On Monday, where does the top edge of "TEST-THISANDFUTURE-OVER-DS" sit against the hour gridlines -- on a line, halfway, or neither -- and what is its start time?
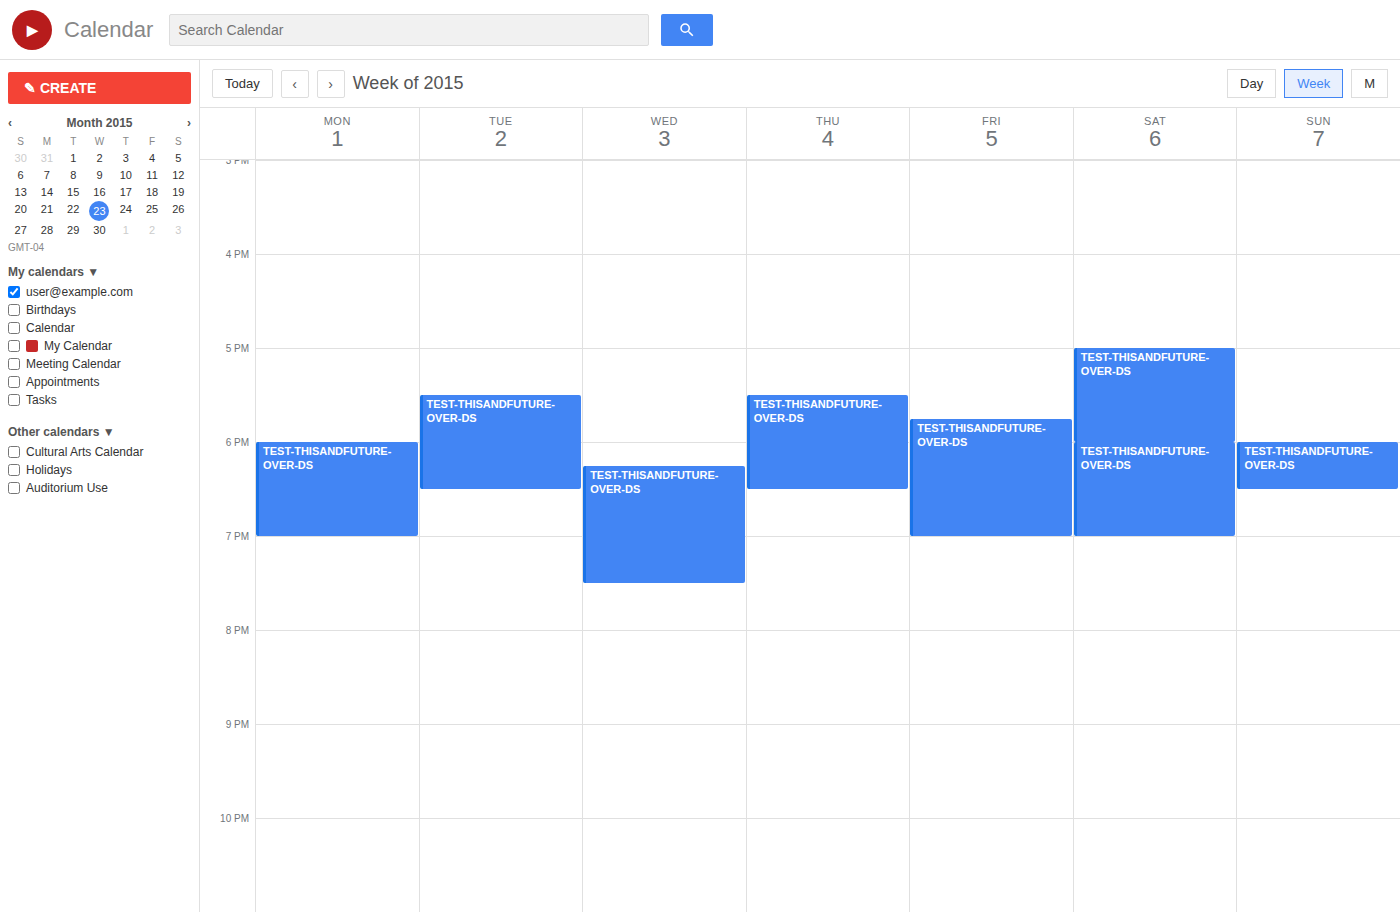
6:00 PM -- exactly on the 6 PM line.